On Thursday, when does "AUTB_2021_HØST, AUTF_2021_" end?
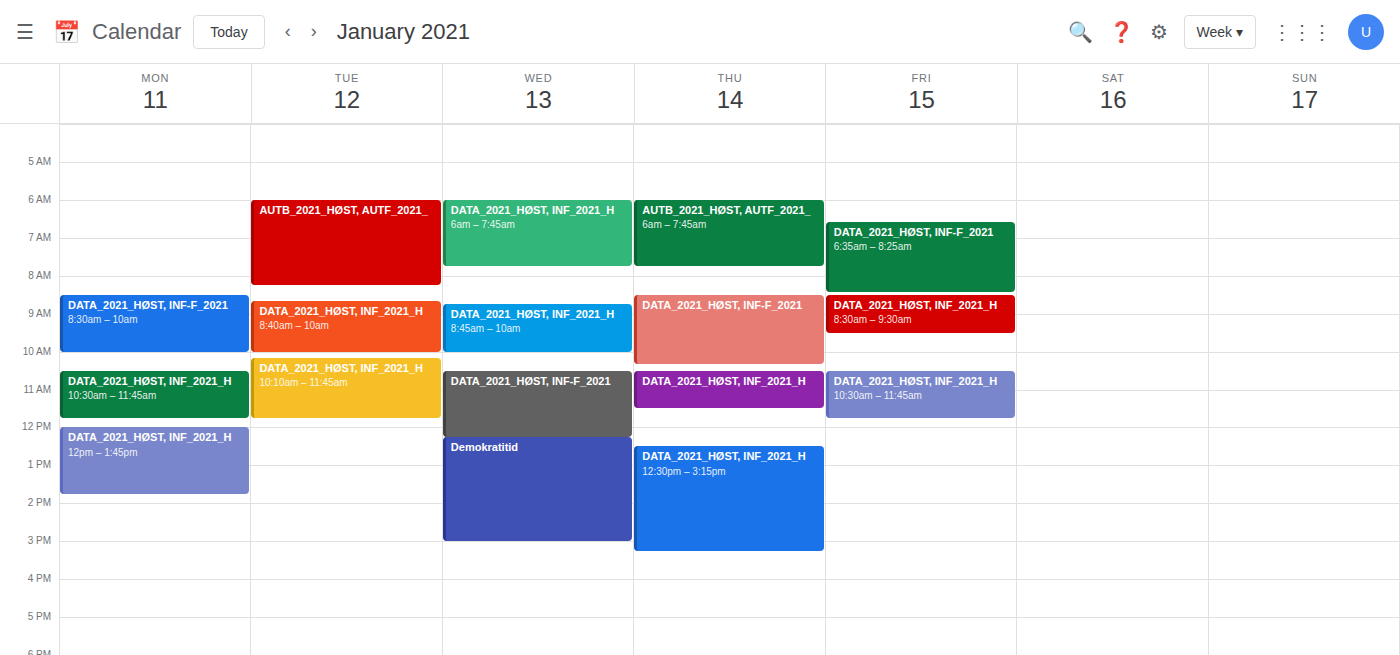
7:45 AM